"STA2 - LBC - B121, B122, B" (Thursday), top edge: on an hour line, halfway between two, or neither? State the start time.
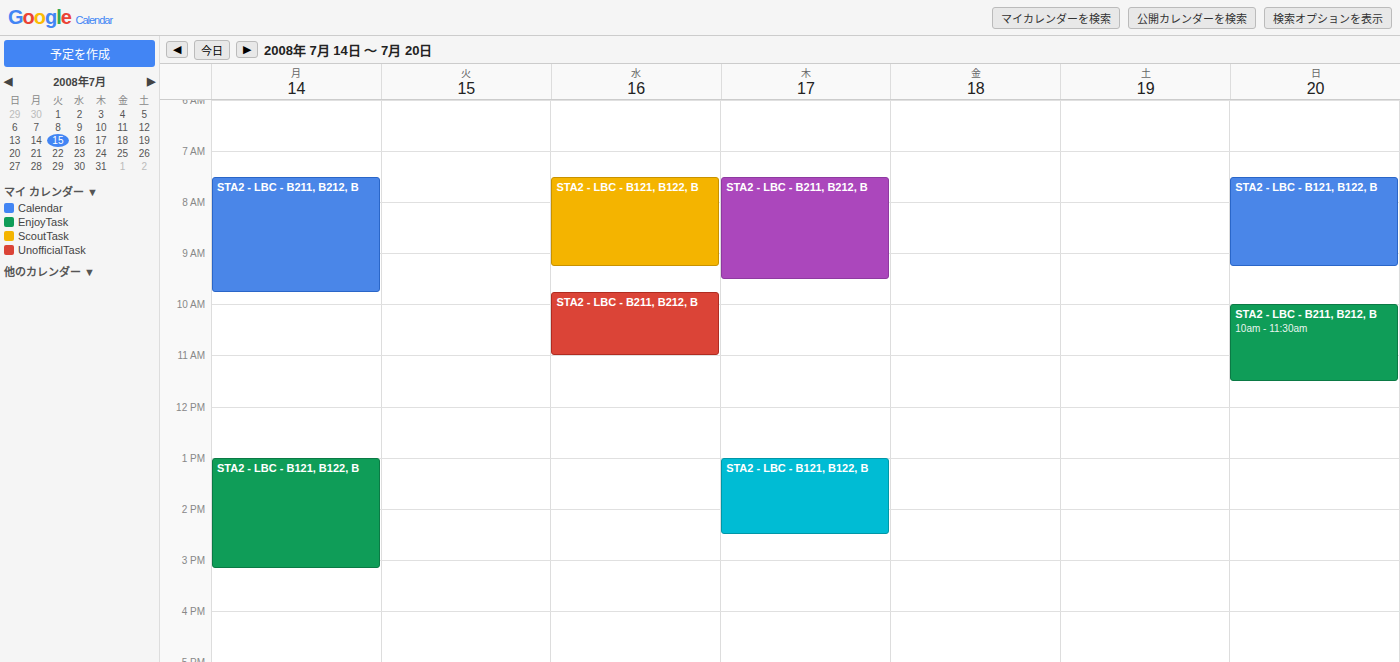
1:00 PM -- exactly on the 1 PM line.